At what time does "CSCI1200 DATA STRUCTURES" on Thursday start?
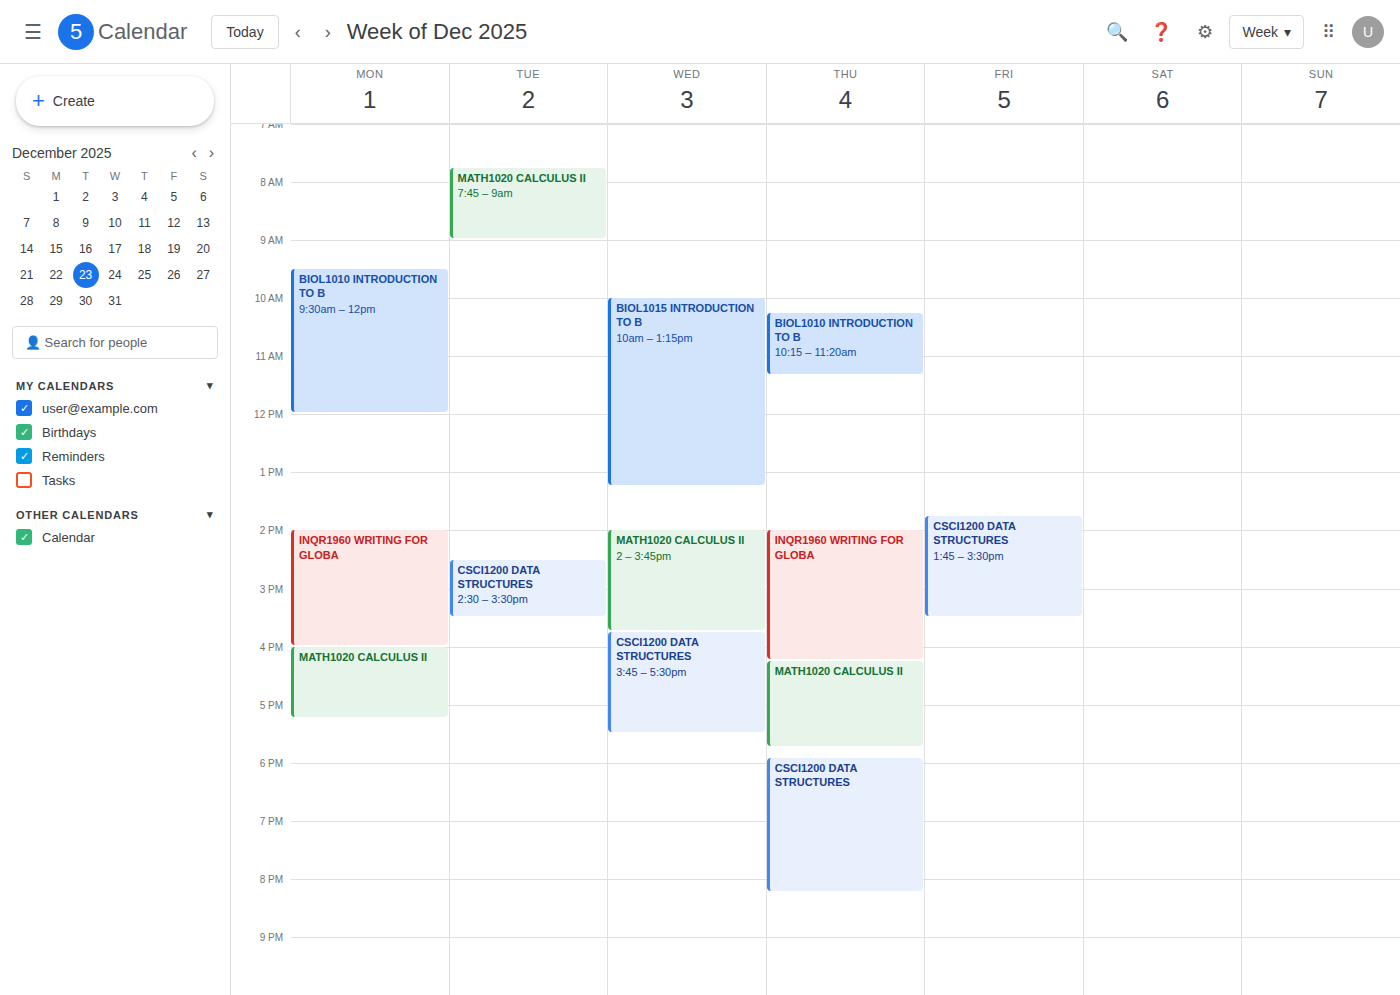
5:55 PM